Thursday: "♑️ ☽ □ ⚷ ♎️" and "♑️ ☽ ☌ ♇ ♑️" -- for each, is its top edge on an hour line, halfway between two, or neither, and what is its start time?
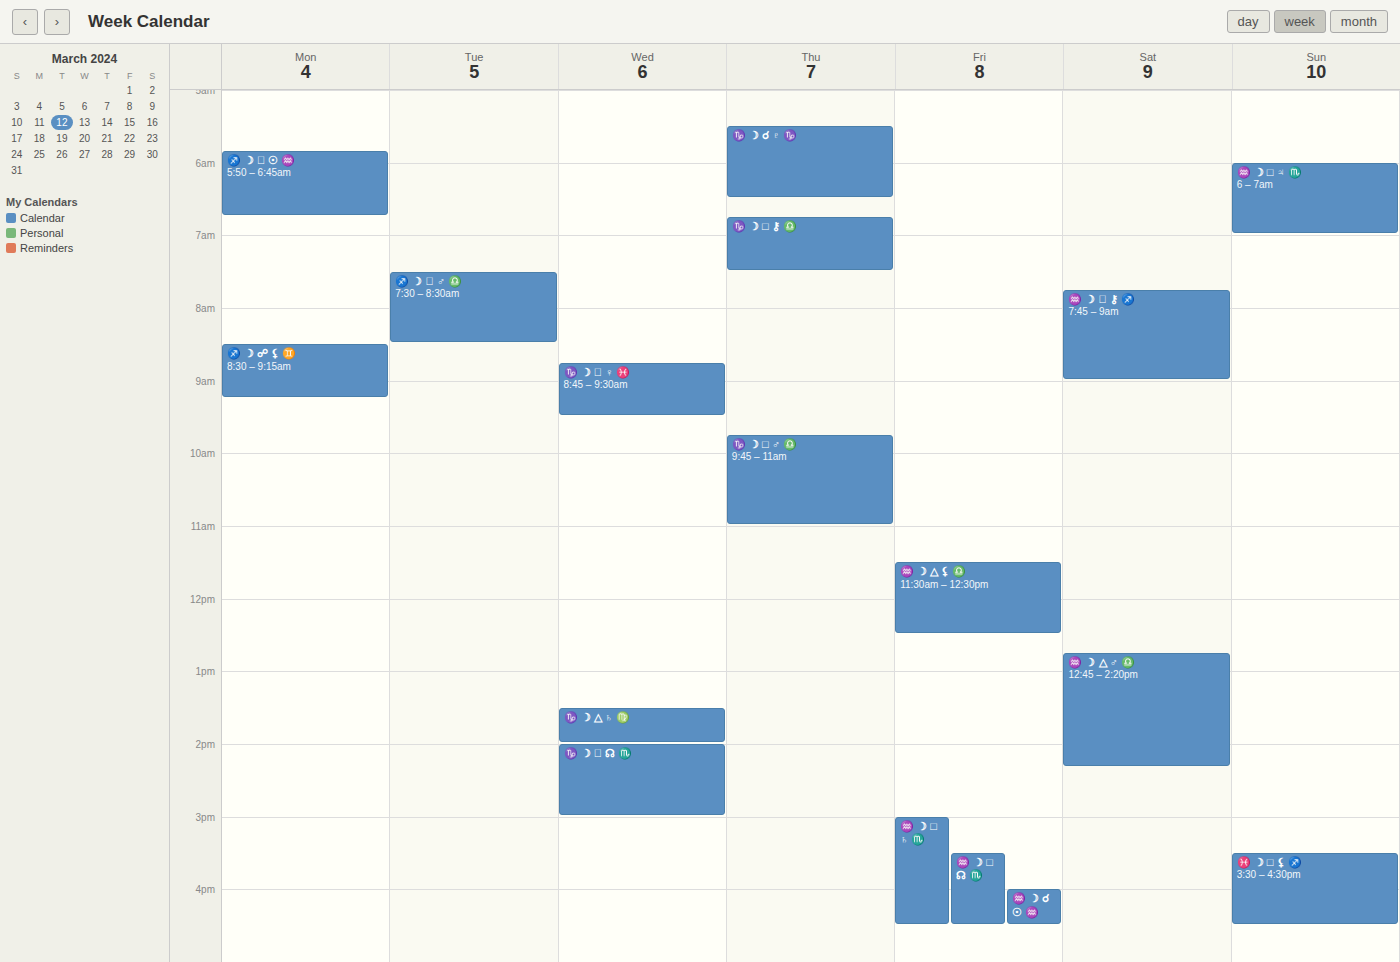
"♑️ ☽ □ ⚷ ♎️": 06:45, neither: three quarters of the way from the 06:00 line to the 07:00 line. "♑️ ☽ ☌ ♇ ♑️": 05:30, halfway between the 05:00 and 06:00 lines.